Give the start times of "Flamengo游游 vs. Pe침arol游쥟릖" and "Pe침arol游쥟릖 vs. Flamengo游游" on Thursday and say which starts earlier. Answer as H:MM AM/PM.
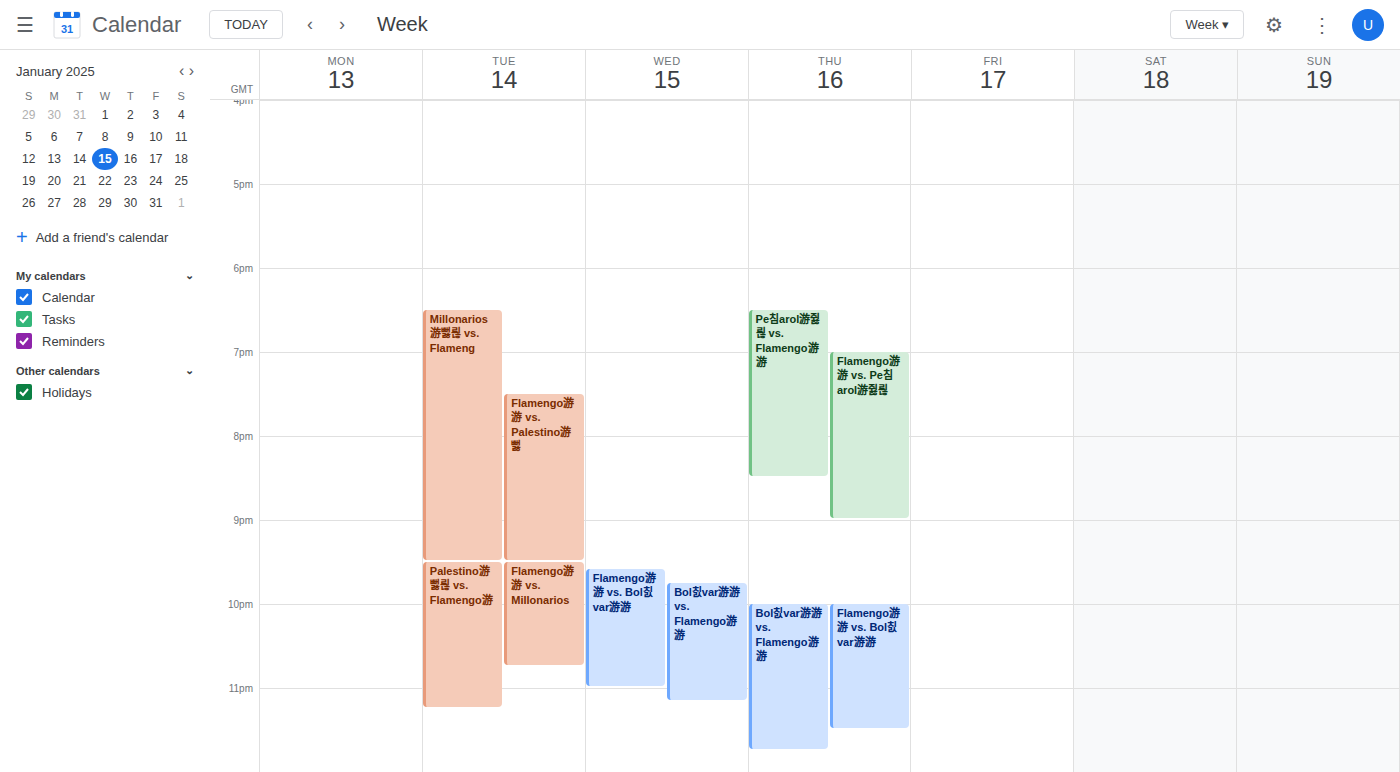
"Pe침arol游쥟릖 vs. Flamengo游游" 6:30 PM; "Flamengo游游 vs. Pe침arol游쥟릖" 7:00 PM.